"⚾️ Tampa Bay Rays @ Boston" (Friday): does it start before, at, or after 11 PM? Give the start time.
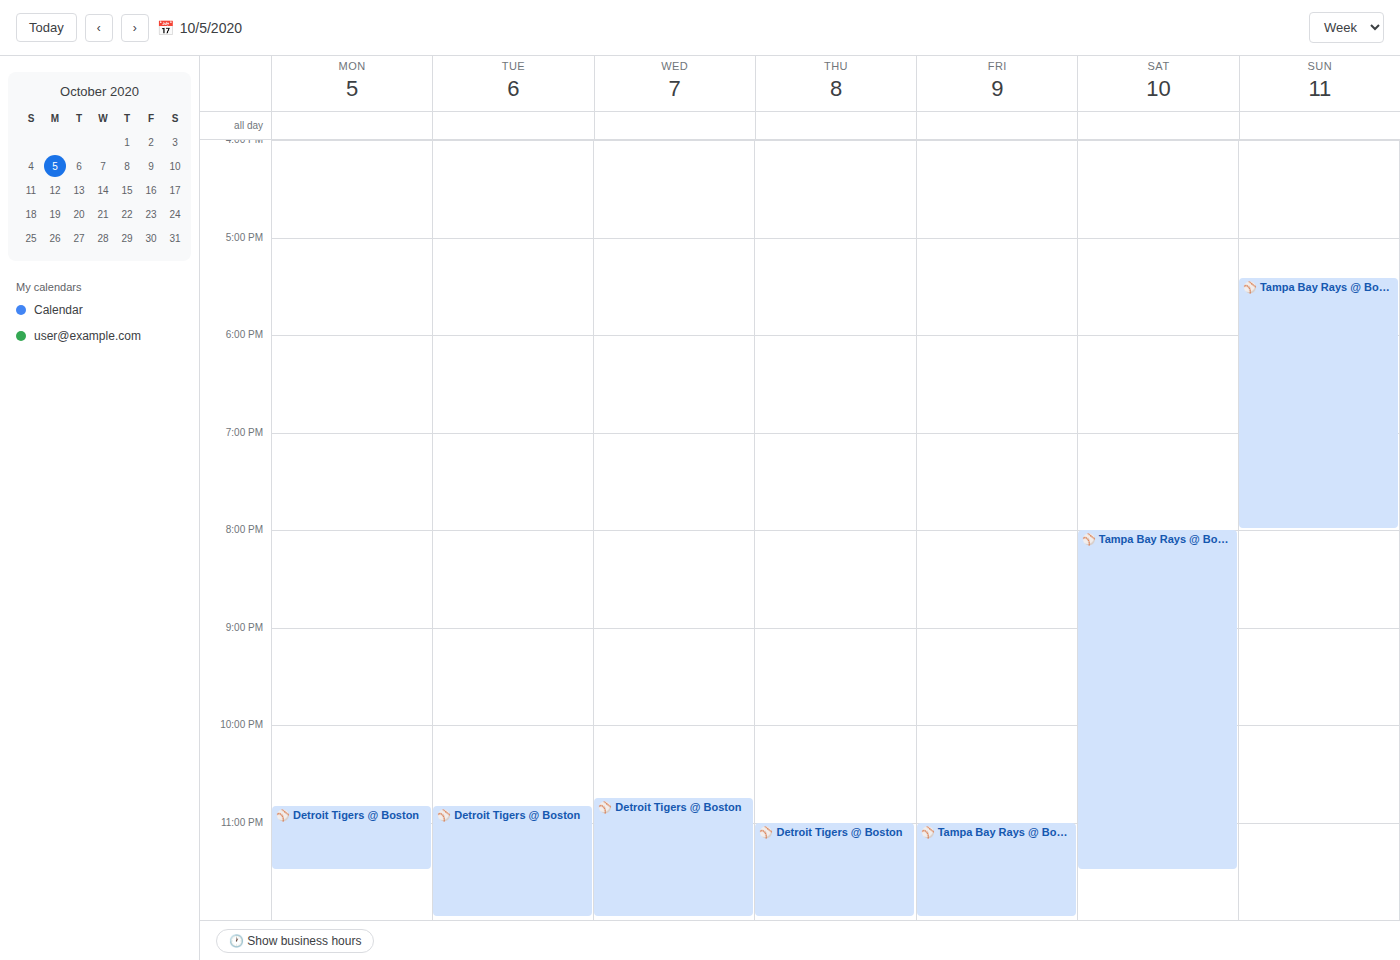
11:00 PM -- exactly at 11 PM, on the 11 PM line.